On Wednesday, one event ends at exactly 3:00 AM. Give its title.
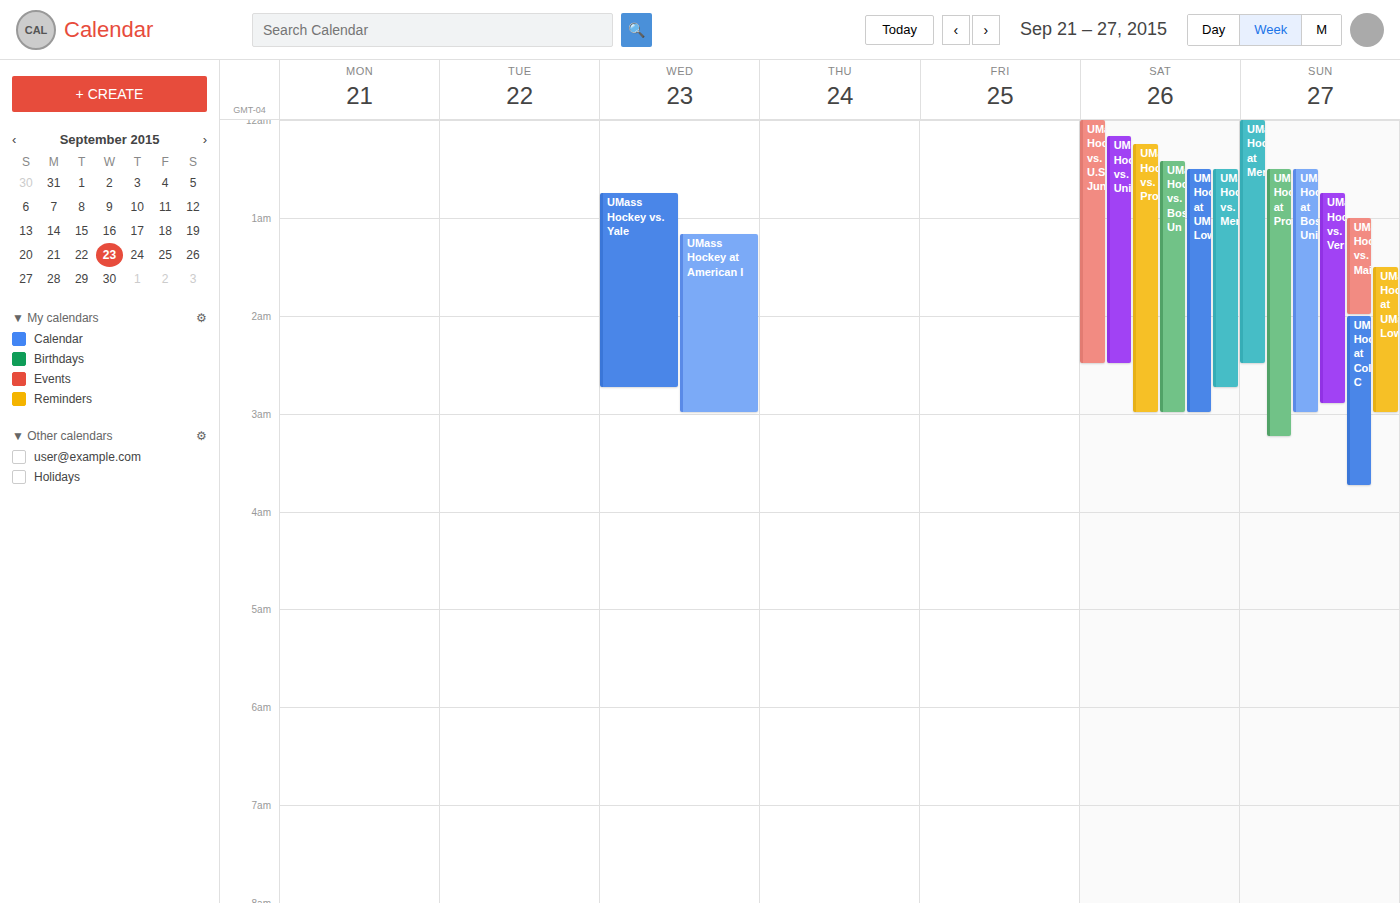
"UMass Hockey at American I"